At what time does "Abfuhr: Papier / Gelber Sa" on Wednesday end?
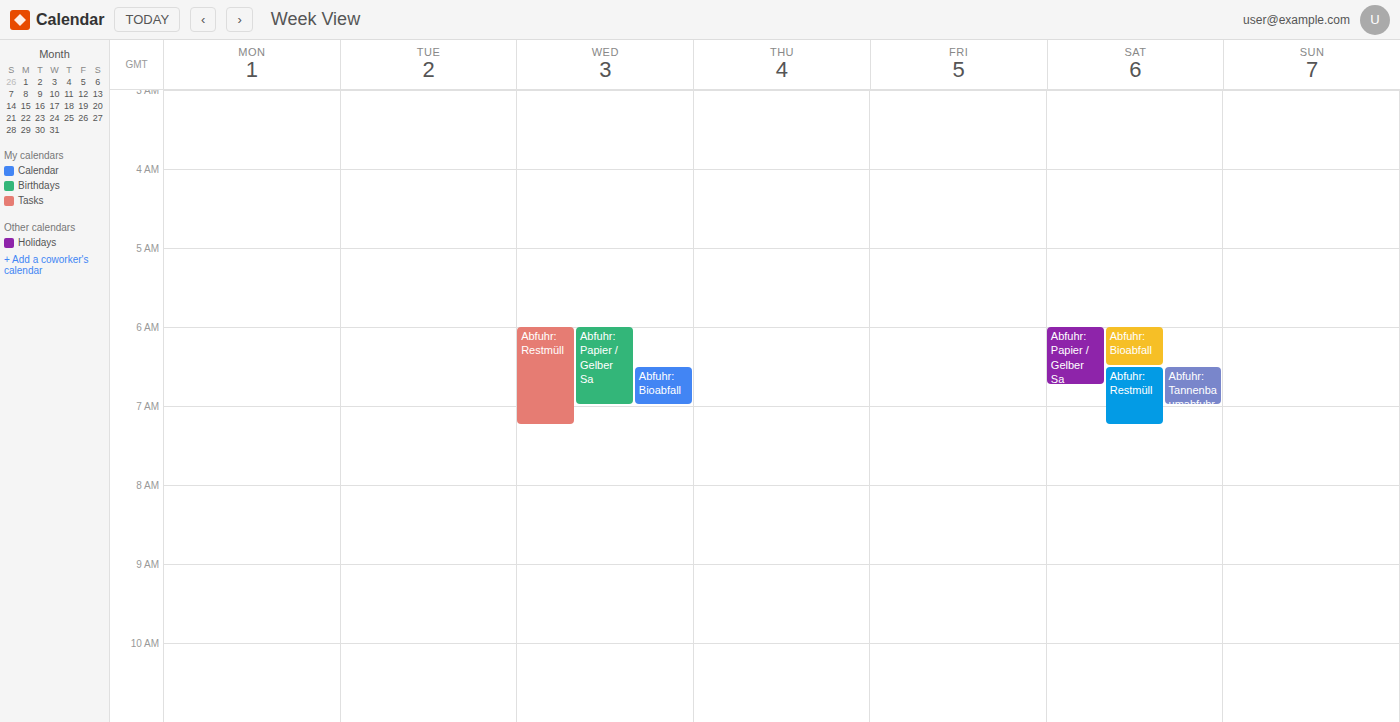
7:00 AM